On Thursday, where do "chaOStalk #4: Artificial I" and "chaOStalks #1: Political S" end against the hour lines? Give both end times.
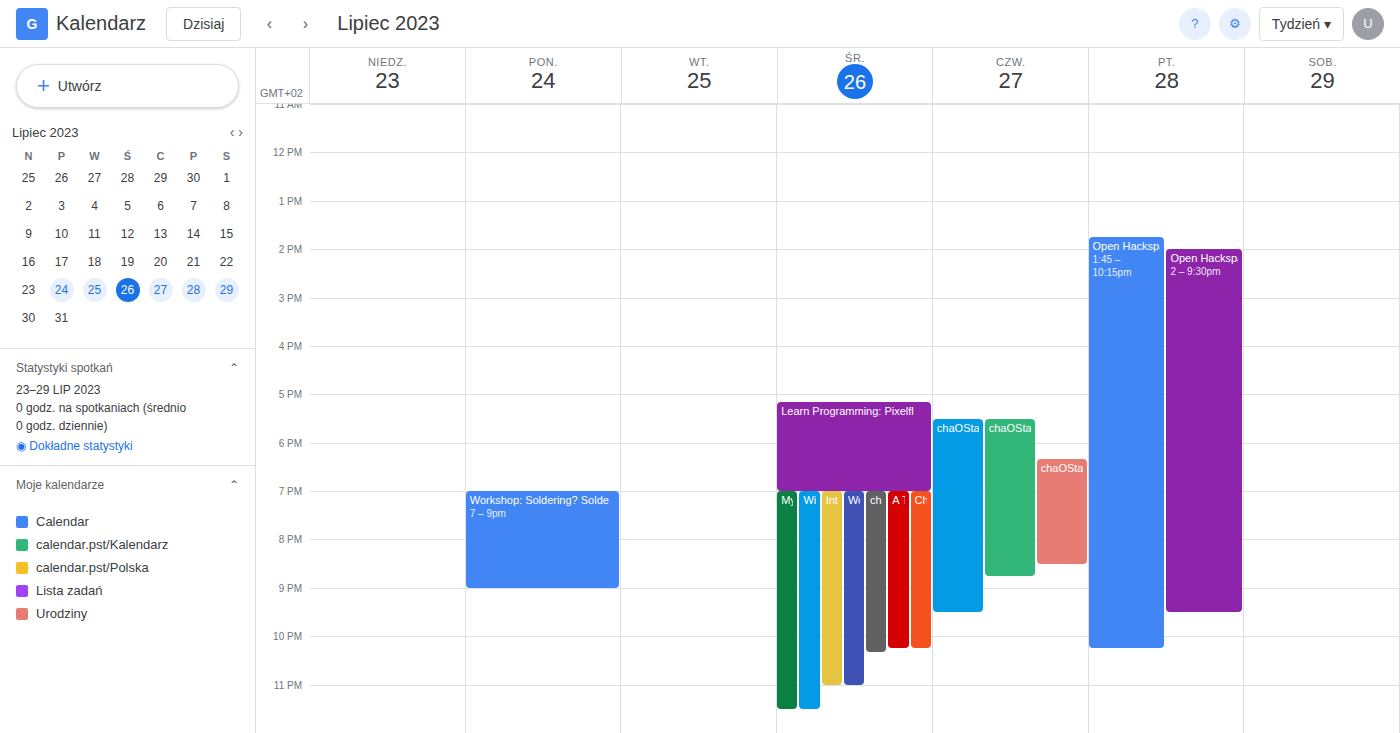
"chaOStalk #4: Artificial I": 9:30 PM, halfway between the 9 PM and 10 PM lines. "chaOStalks #1: Political S": 8:30 PM, halfway between the 8 PM and 9 PM lines.